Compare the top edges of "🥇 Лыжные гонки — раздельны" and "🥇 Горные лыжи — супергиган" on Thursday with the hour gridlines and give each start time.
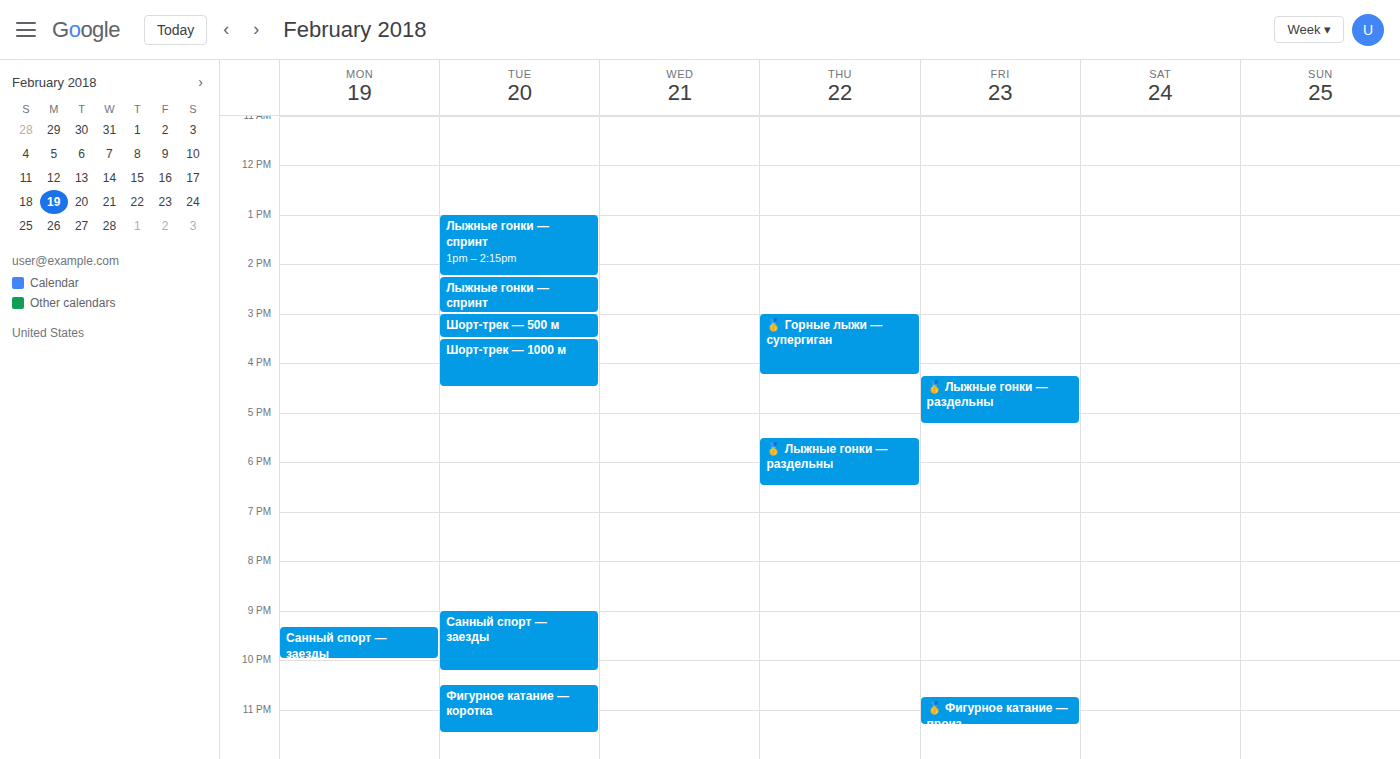
"🥇 Лыжные гонки — раздельны": 5:30 PM, halfway between the 5 PM and 6 PM lines. "🥇 Горные лыжи — супергиган": 3:00 PM, exactly on the 3 PM line.